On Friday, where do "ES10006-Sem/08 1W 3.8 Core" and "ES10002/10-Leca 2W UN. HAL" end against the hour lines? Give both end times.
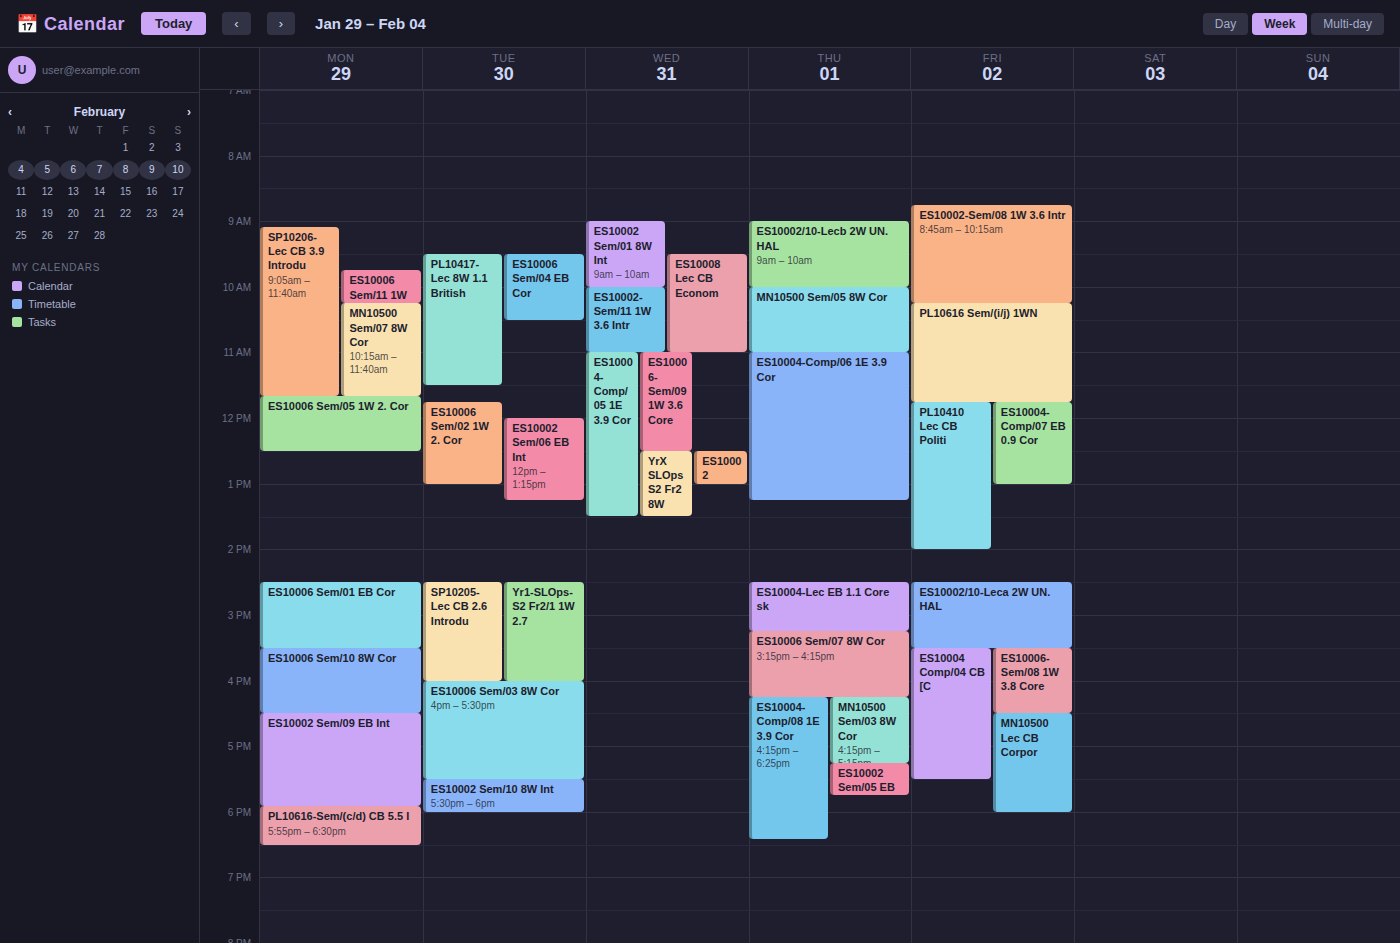
"ES10006-Sem/08 1W 3.8 Core": 4:30 PM, halfway between the 4 PM and 5 PM lines. "ES10002/10-Leca 2W UN. HAL": 3:30 PM, halfway between the 3 PM and 4 PM lines.